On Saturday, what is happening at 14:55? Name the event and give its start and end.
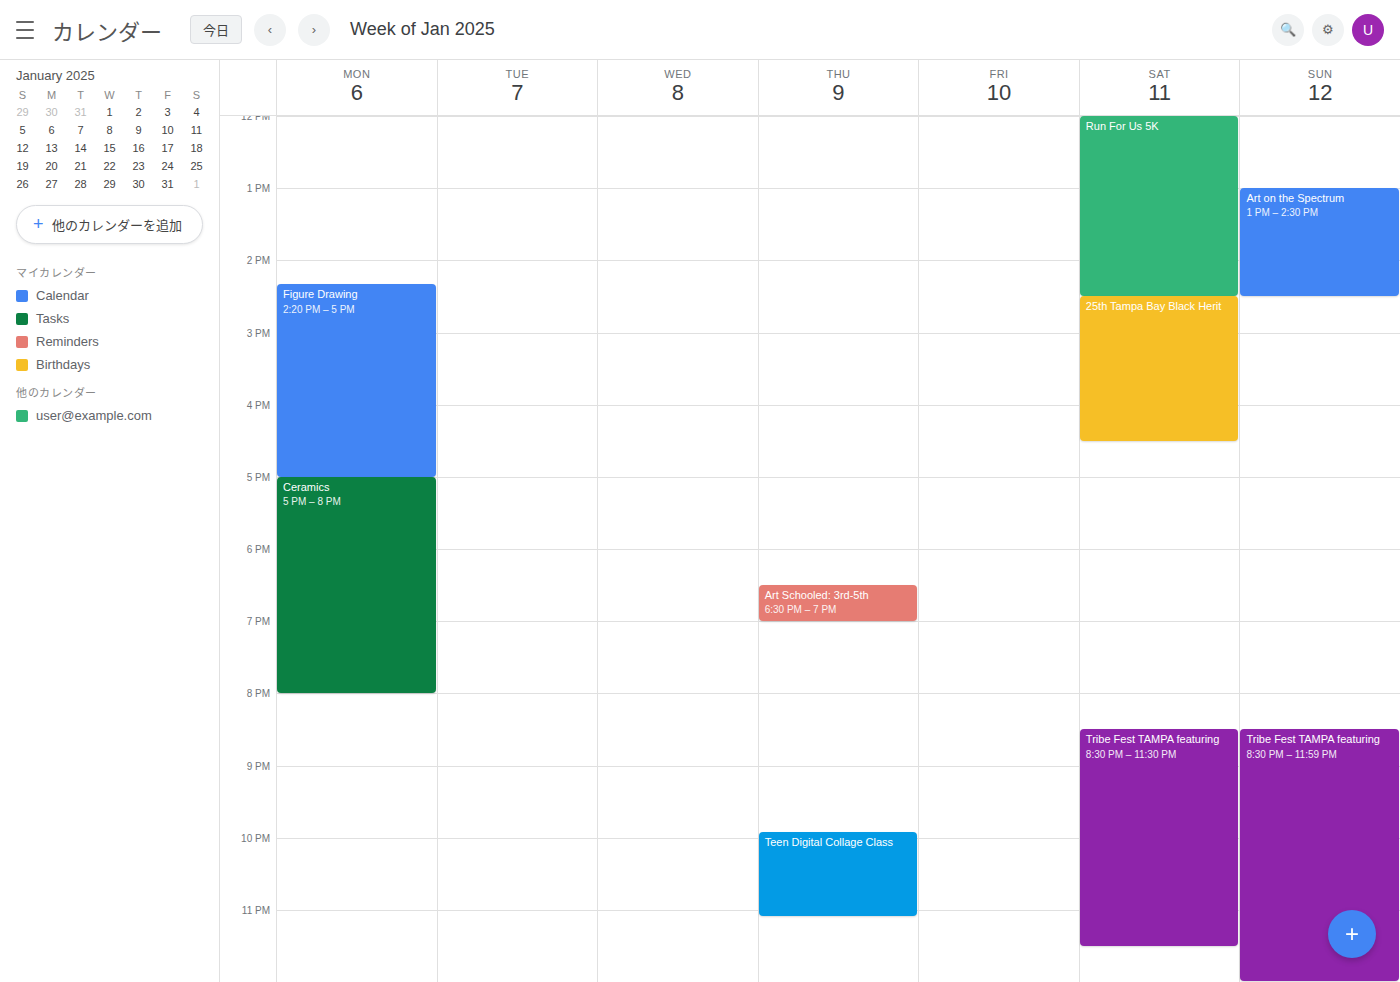
"25th Tampa Bay Black Herit", 14:30 to 16:30